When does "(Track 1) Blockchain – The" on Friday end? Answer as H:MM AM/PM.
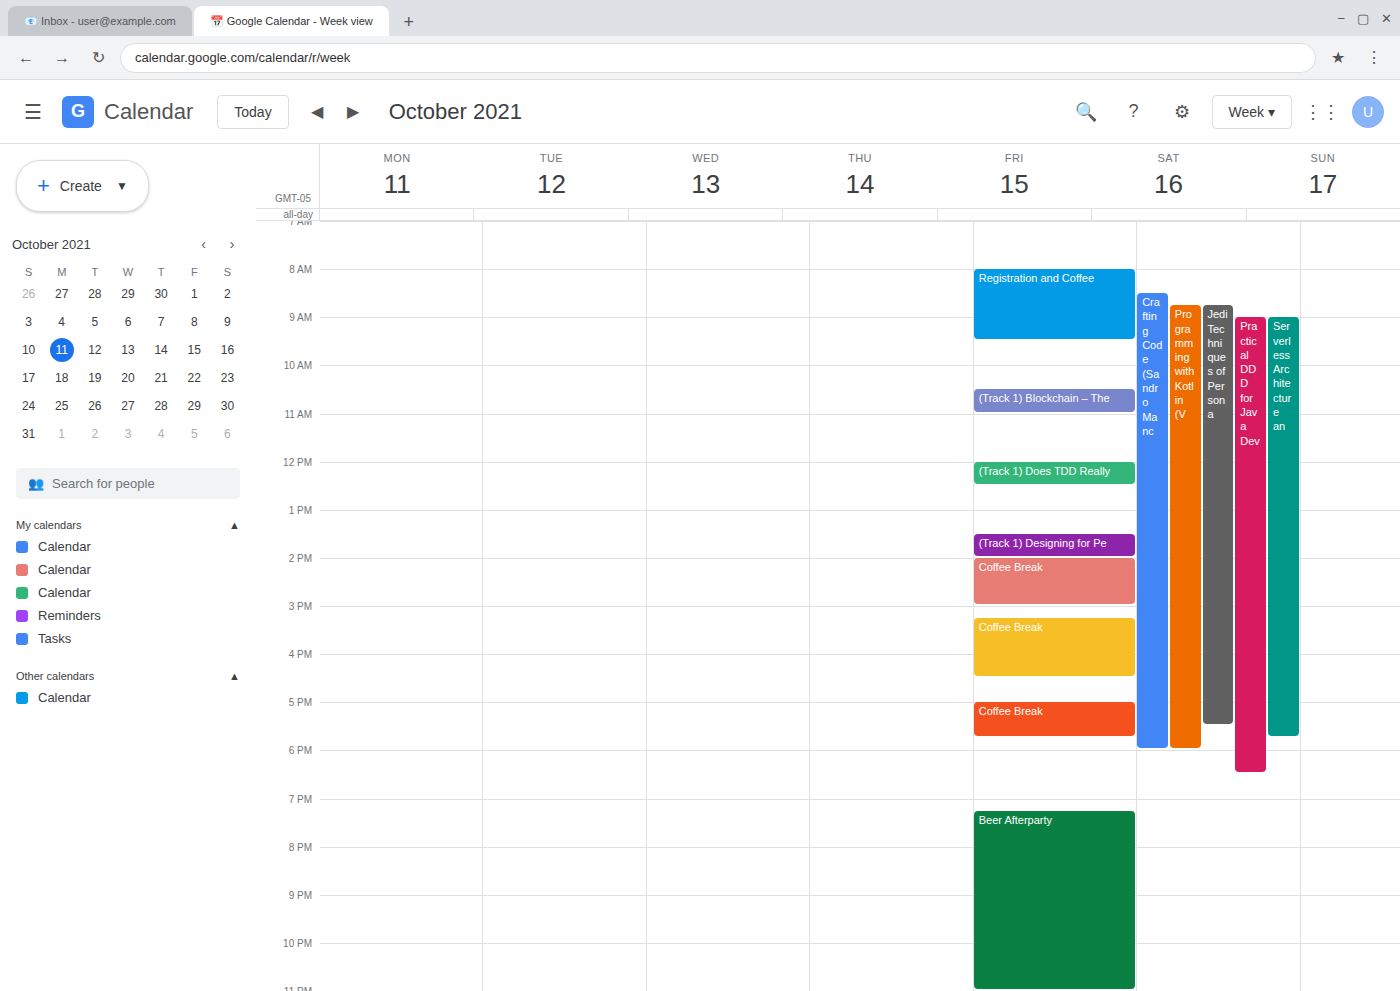
11:00 AM